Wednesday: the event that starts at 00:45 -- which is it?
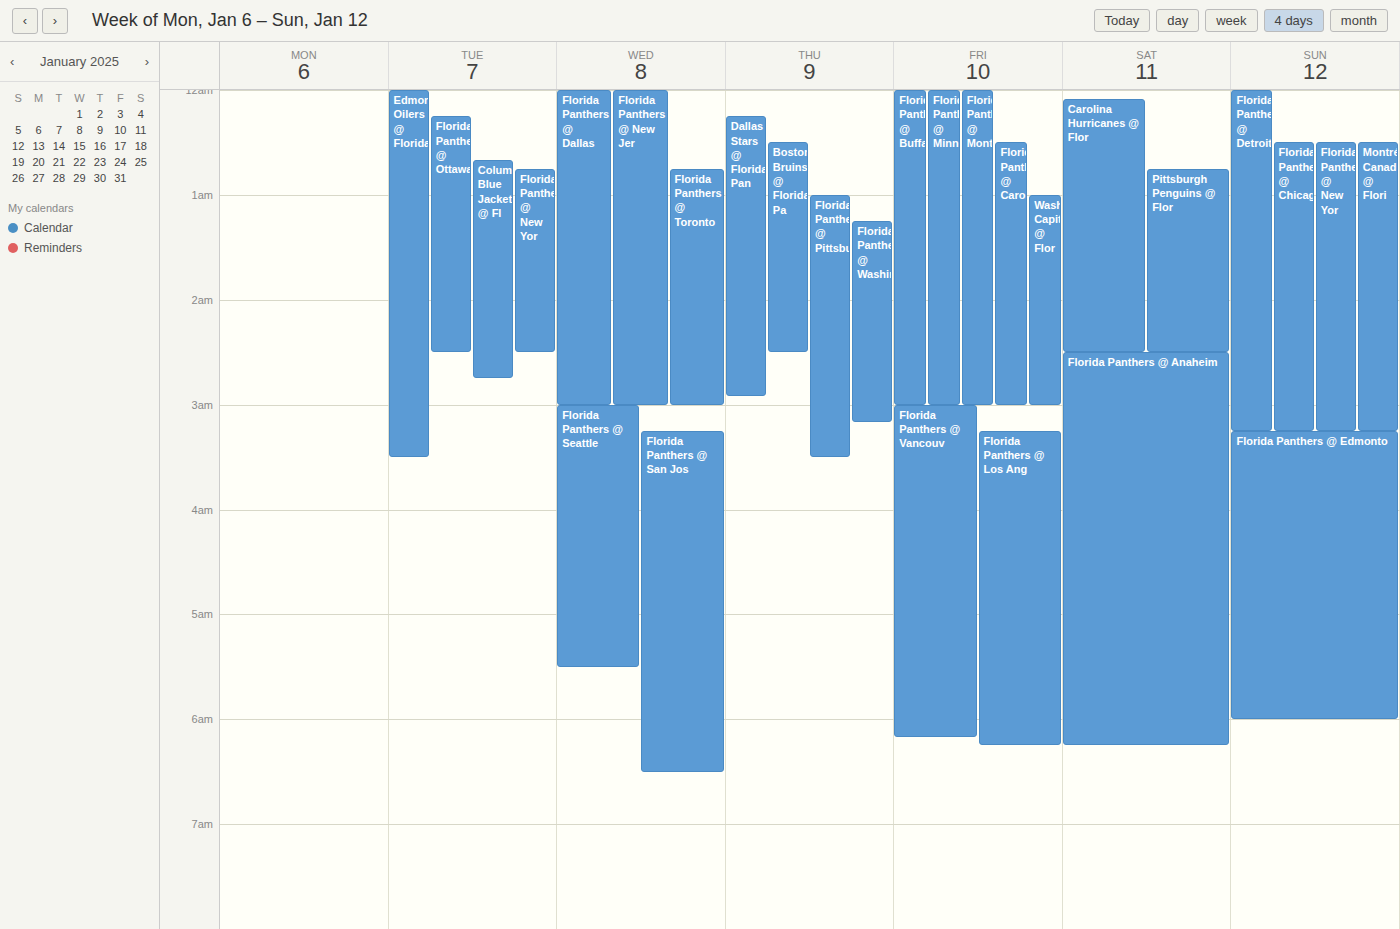
"Florida Panthers @ Toronto"